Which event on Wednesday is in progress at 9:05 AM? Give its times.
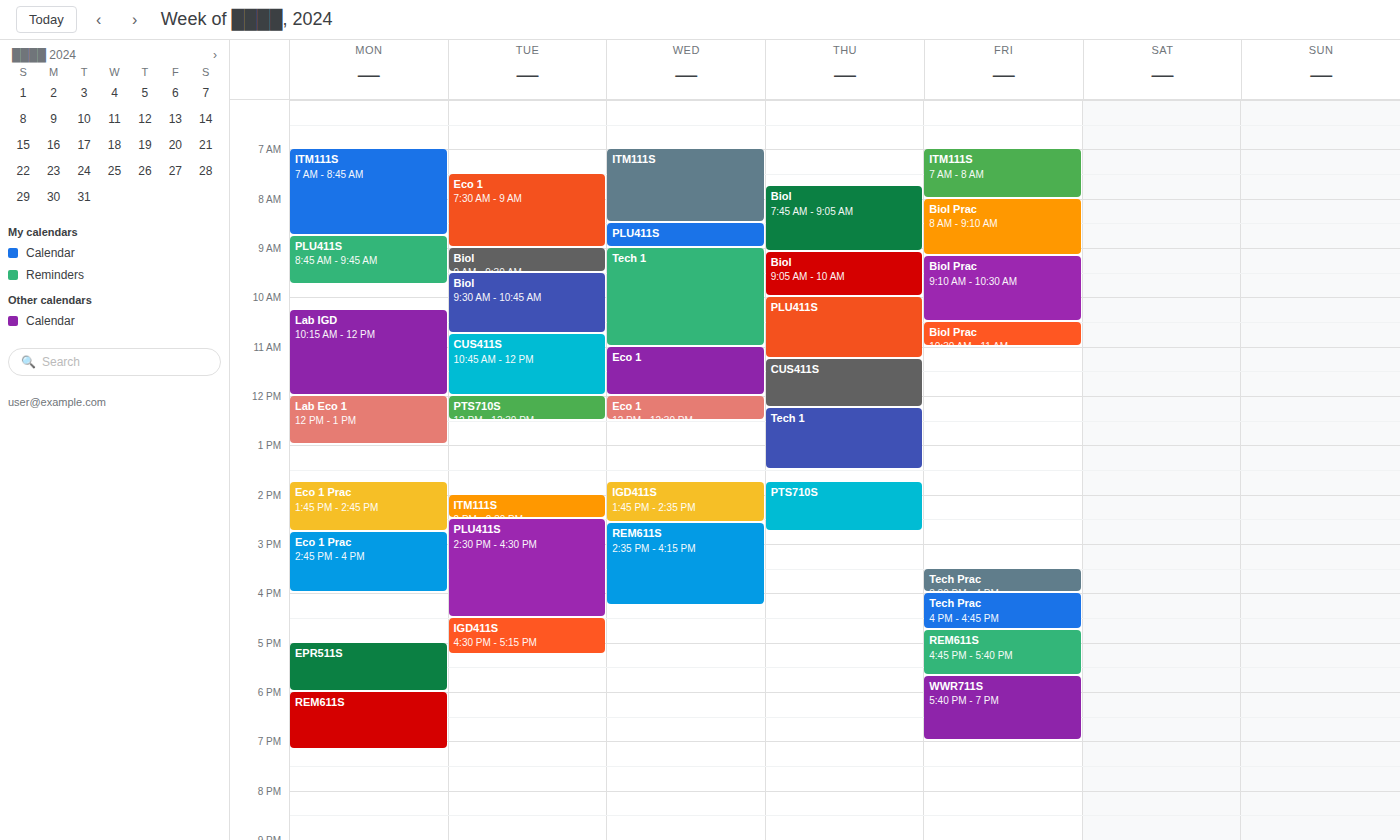
"Tech 1", 9:00 AM to 11:00 AM